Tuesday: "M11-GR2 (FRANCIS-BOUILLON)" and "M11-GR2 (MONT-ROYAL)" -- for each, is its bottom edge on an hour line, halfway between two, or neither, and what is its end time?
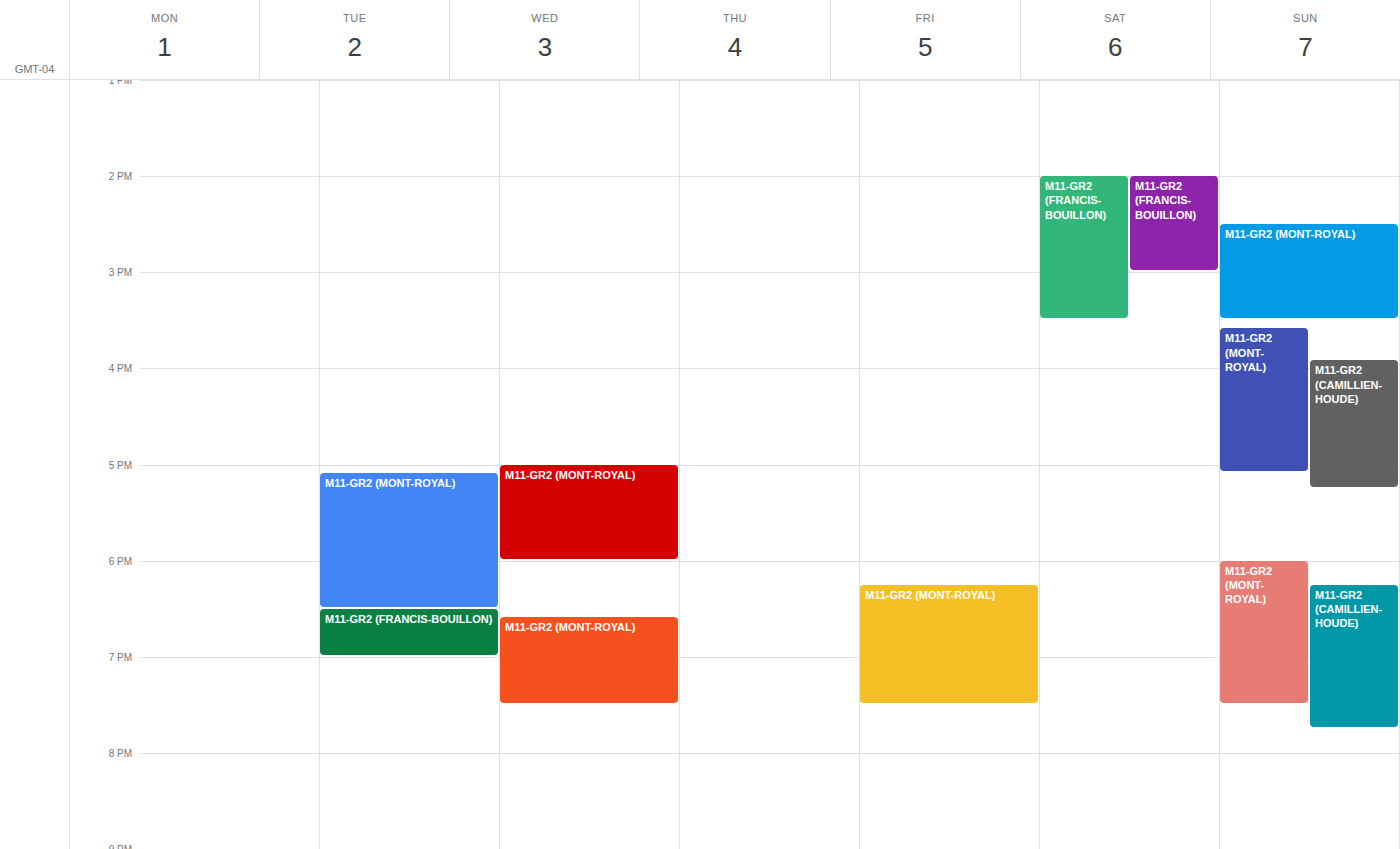
"M11-GR2 (FRANCIS-BOUILLON)": 7:00 PM, exactly on the 7 PM line. "M11-GR2 (MONT-ROYAL)": 6:30 PM, halfway between the 6 PM and 7 PM lines.